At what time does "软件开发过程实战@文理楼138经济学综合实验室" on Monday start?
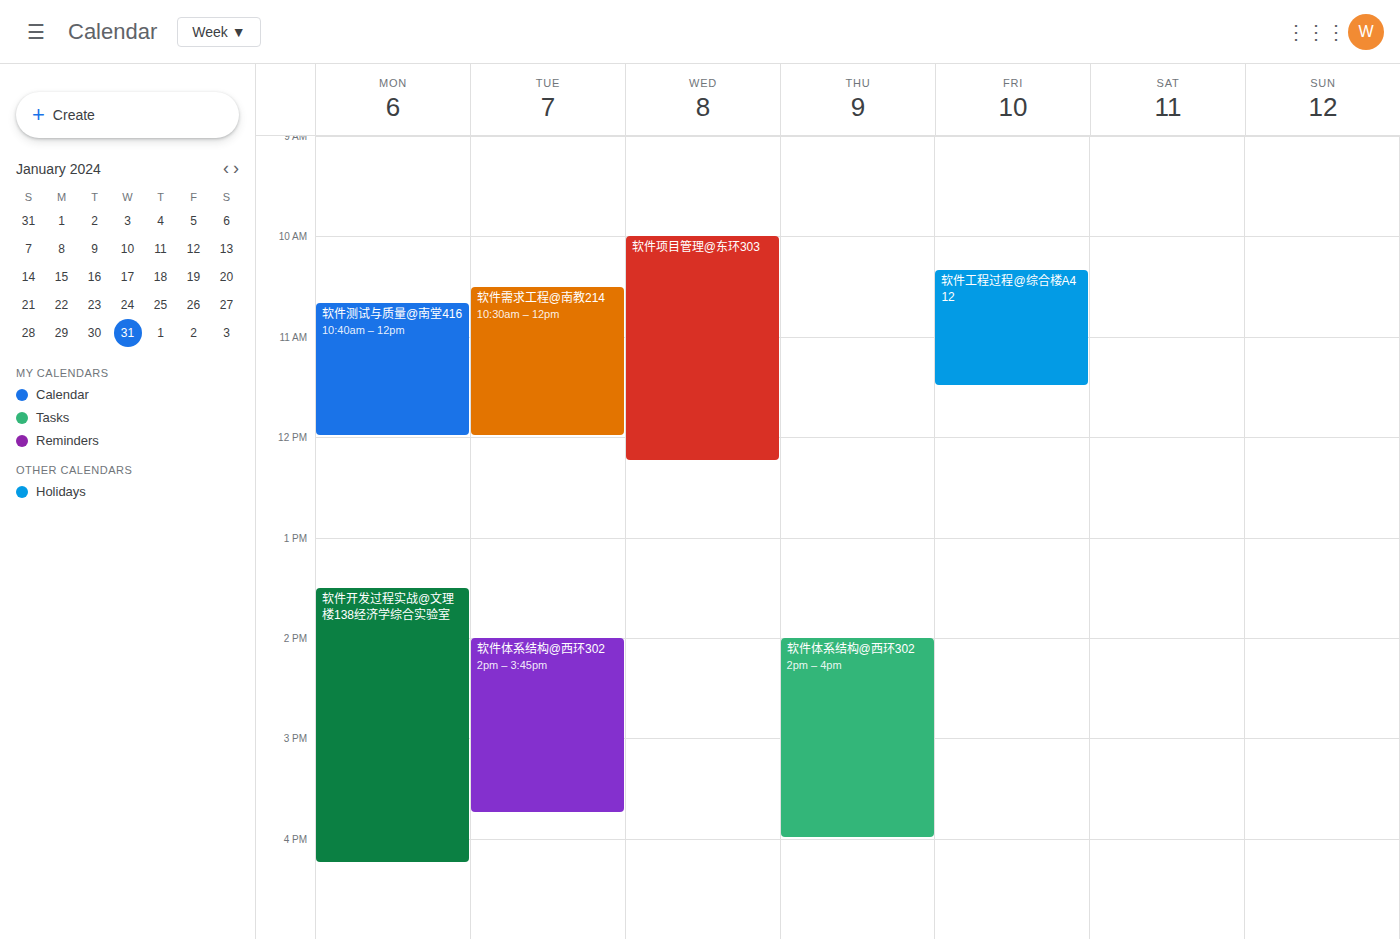
1:30 PM